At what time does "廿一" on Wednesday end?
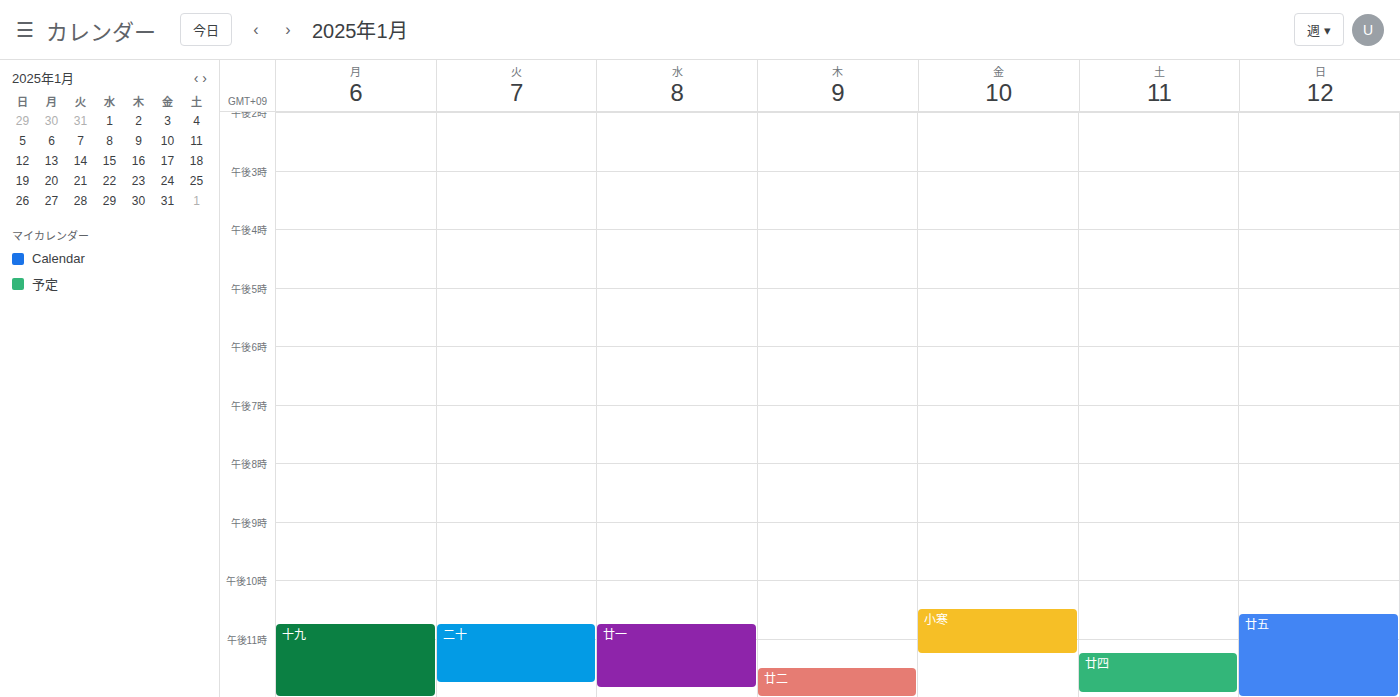
11:50 PM